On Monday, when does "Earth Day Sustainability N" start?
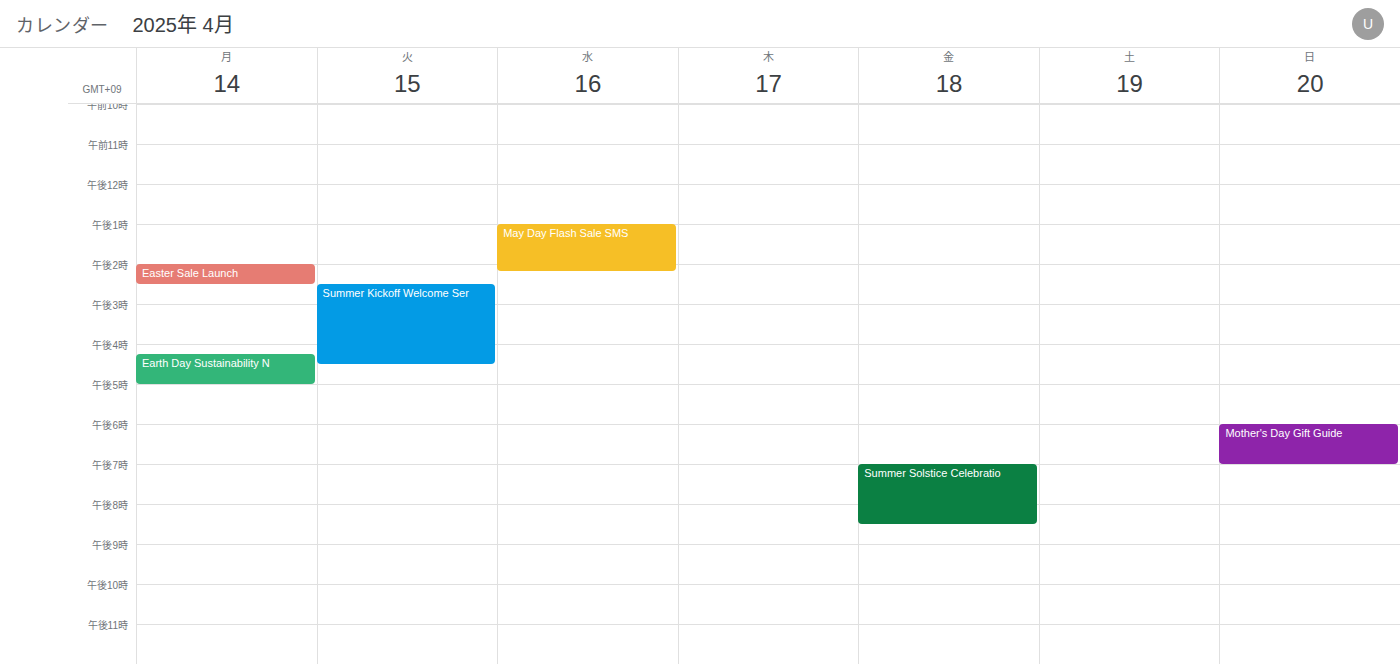
4:15 PM